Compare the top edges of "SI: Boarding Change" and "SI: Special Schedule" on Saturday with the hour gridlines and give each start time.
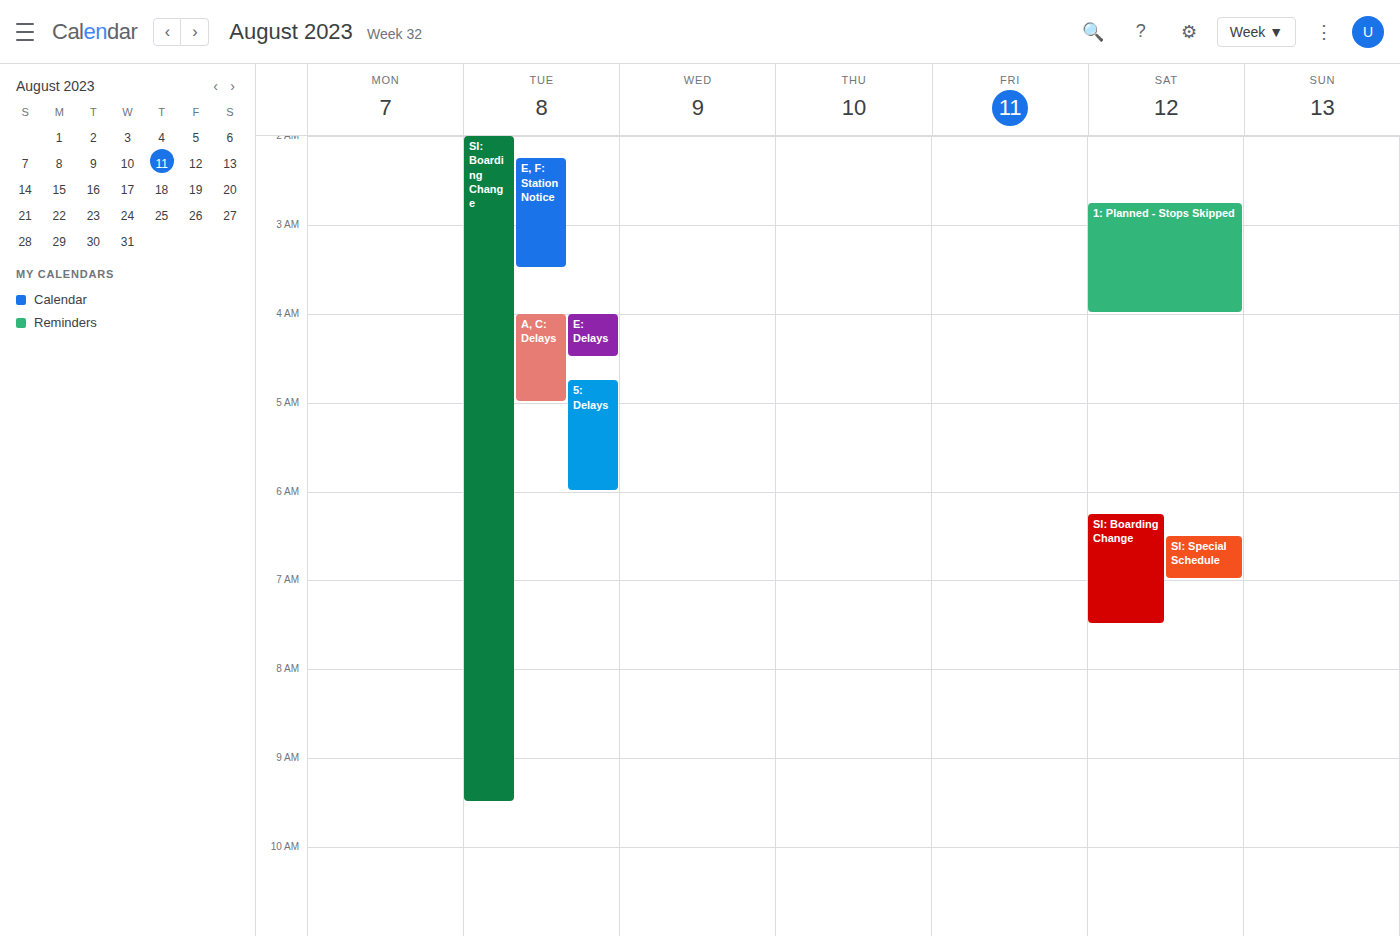
"SI: Boarding Change": 6:15 AM, neither: a quarter of the way from the 6 AM line to the 7 AM line. "SI: Special Schedule": 6:30 AM, halfway between the 6 AM and 7 AM lines.